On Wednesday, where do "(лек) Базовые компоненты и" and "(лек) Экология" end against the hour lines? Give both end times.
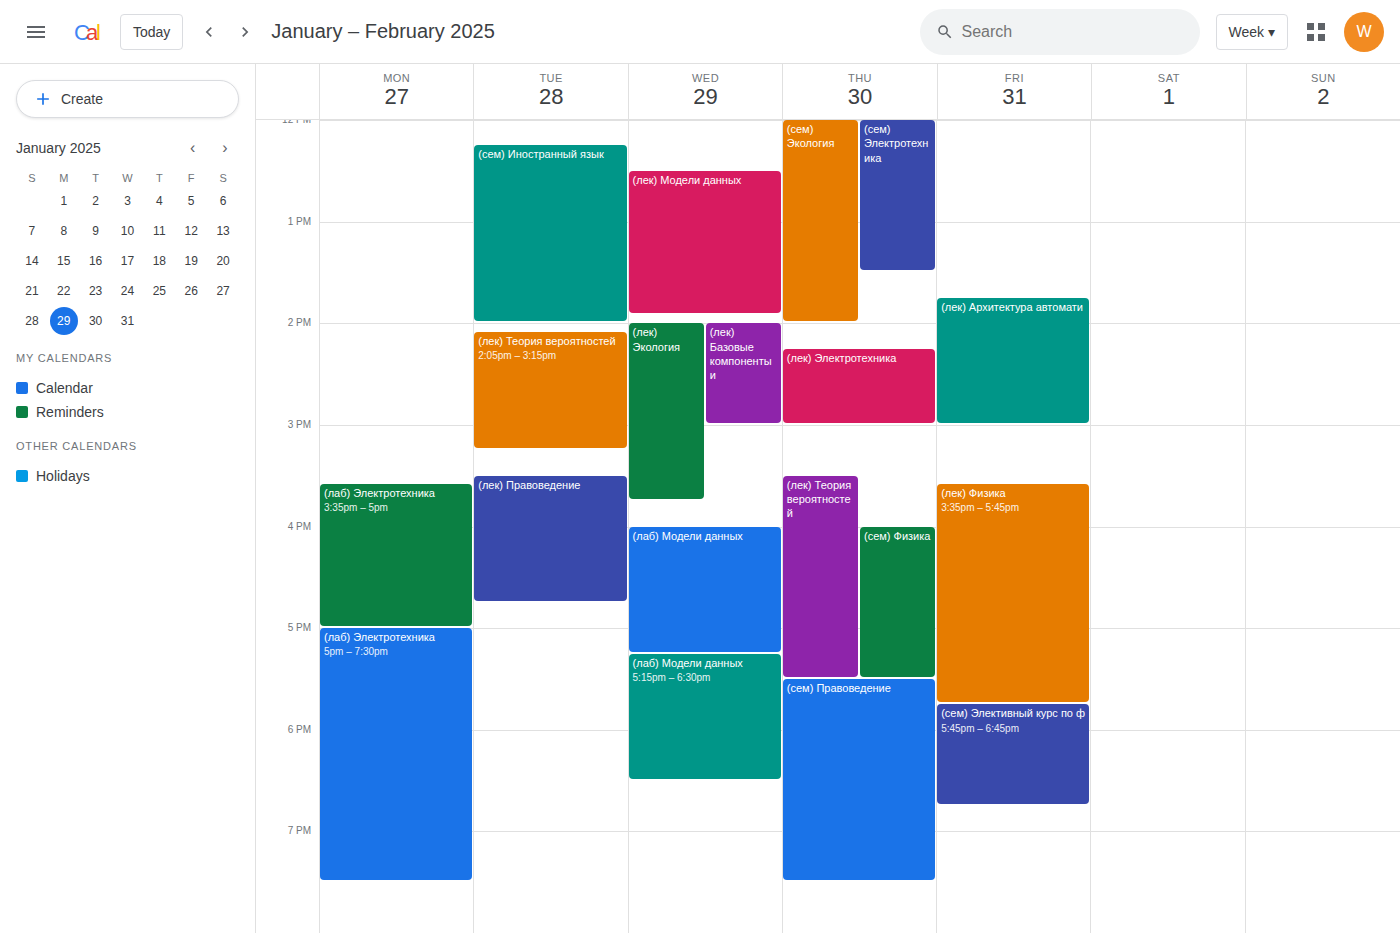
"(лек) Базовые компоненты и": 3:00 PM, exactly on the 3 PM line. "(лек) Экология": 3:45 PM, neither: three quarters of the way from the 3 PM line to the 4 PM line.